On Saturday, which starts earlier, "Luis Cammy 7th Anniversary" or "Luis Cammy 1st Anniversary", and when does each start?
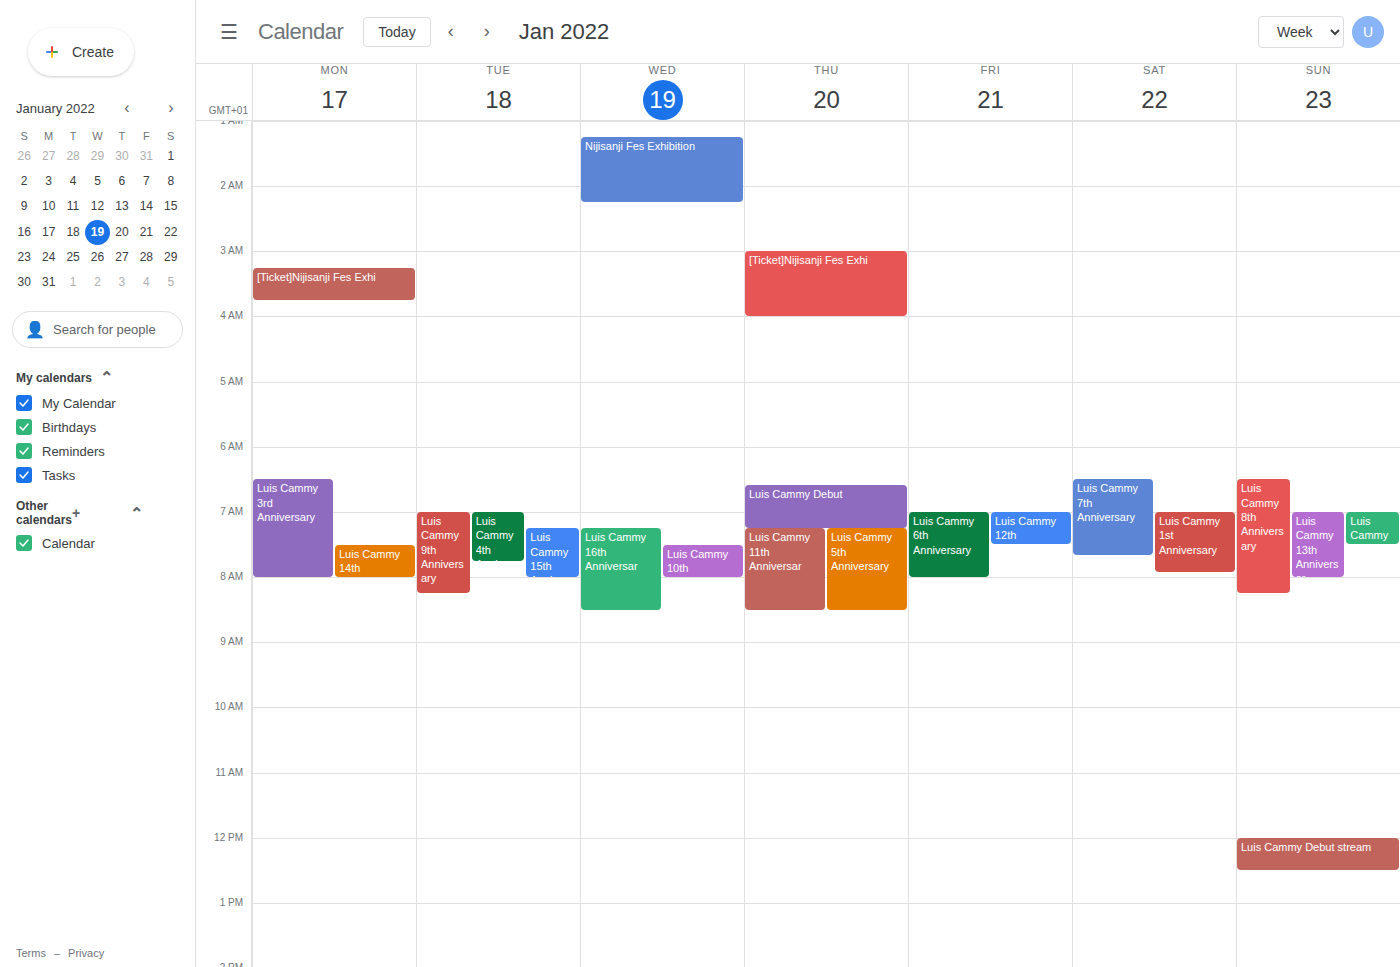
"Luis Cammy 7th Anniversary" 6:30 AM; "Luis Cammy 1st Anniversary" 7:00 AM.